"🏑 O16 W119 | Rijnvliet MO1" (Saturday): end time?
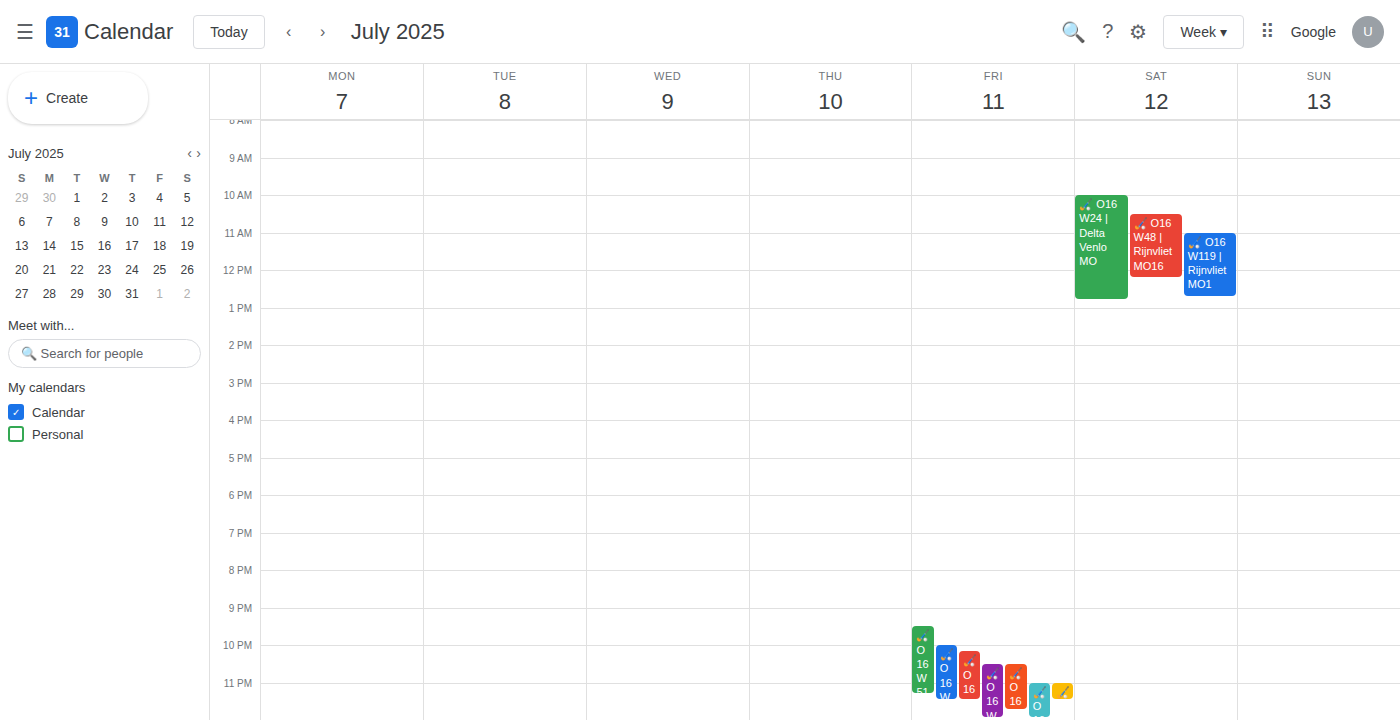
12:45 PM